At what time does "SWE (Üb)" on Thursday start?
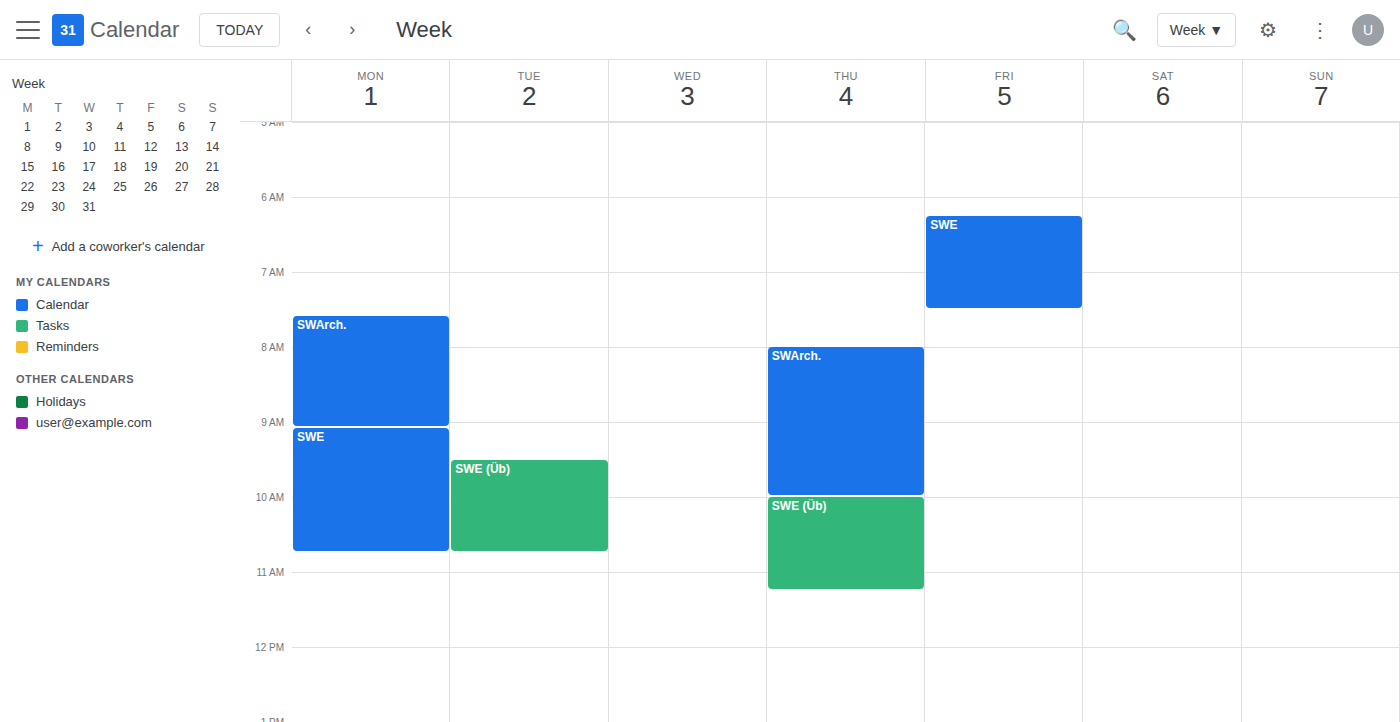
10:00 AM